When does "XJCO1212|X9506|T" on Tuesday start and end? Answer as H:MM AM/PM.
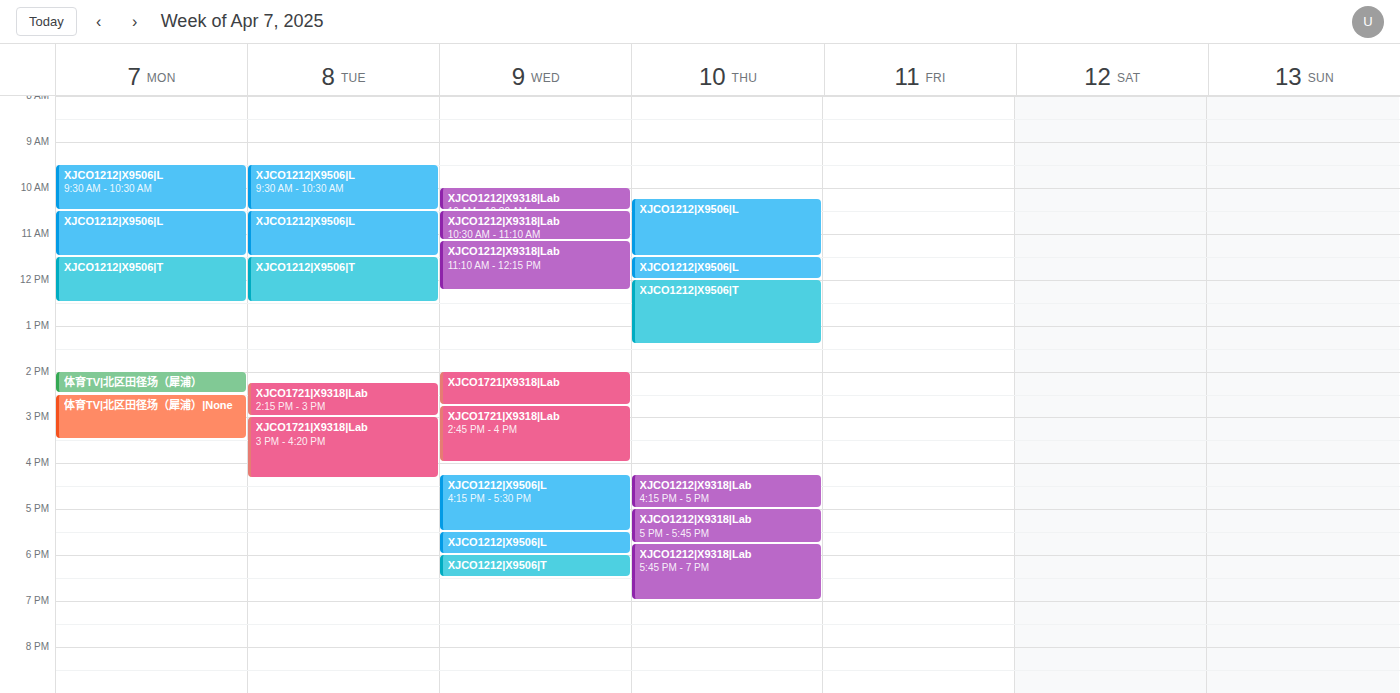
11:30 AM to 12:30 PM